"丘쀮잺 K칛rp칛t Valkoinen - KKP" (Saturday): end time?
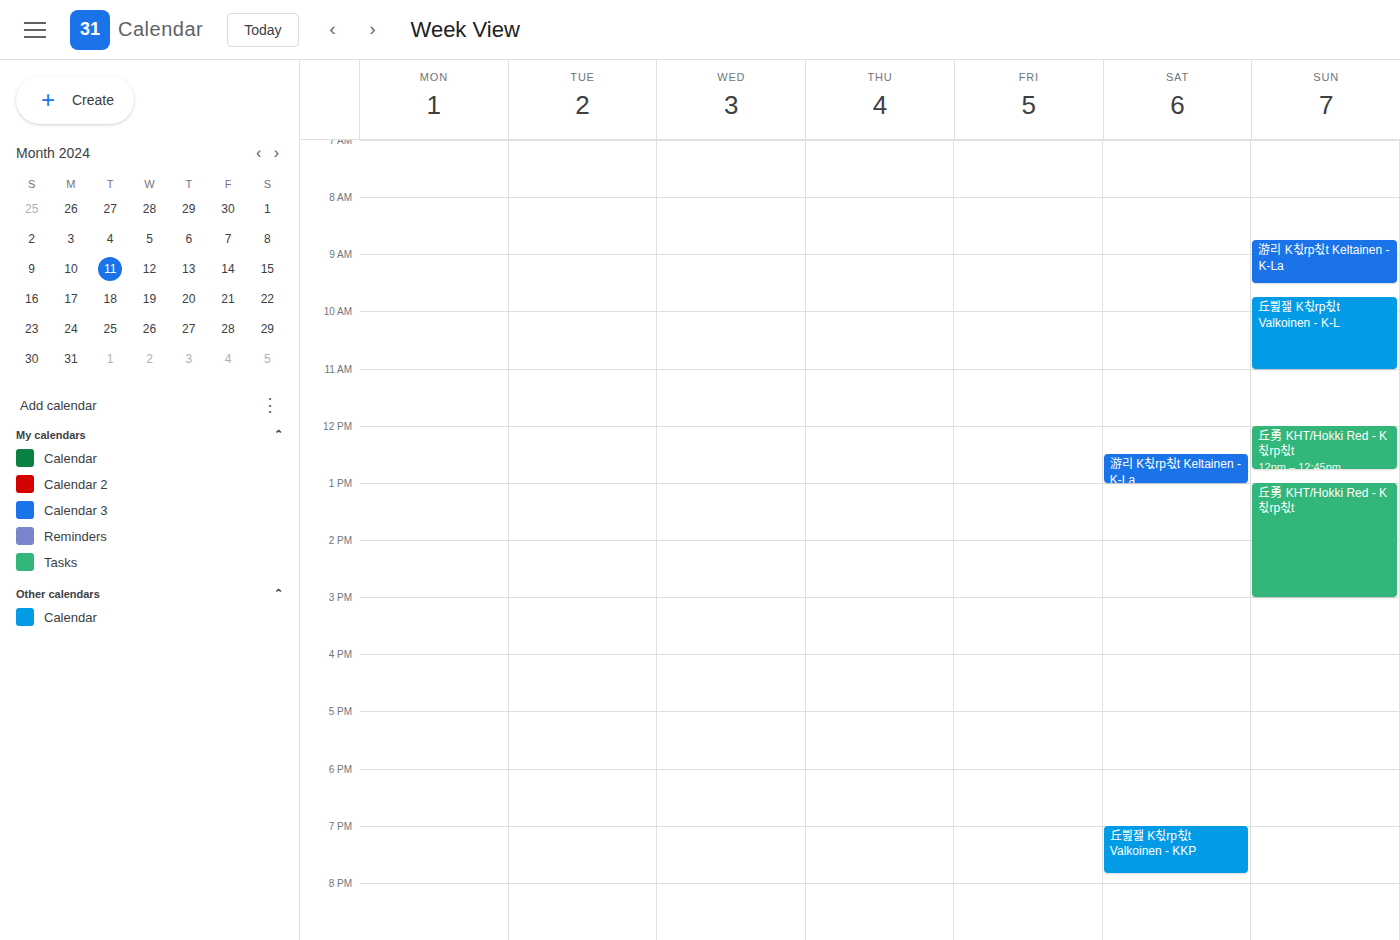
7:50 PM